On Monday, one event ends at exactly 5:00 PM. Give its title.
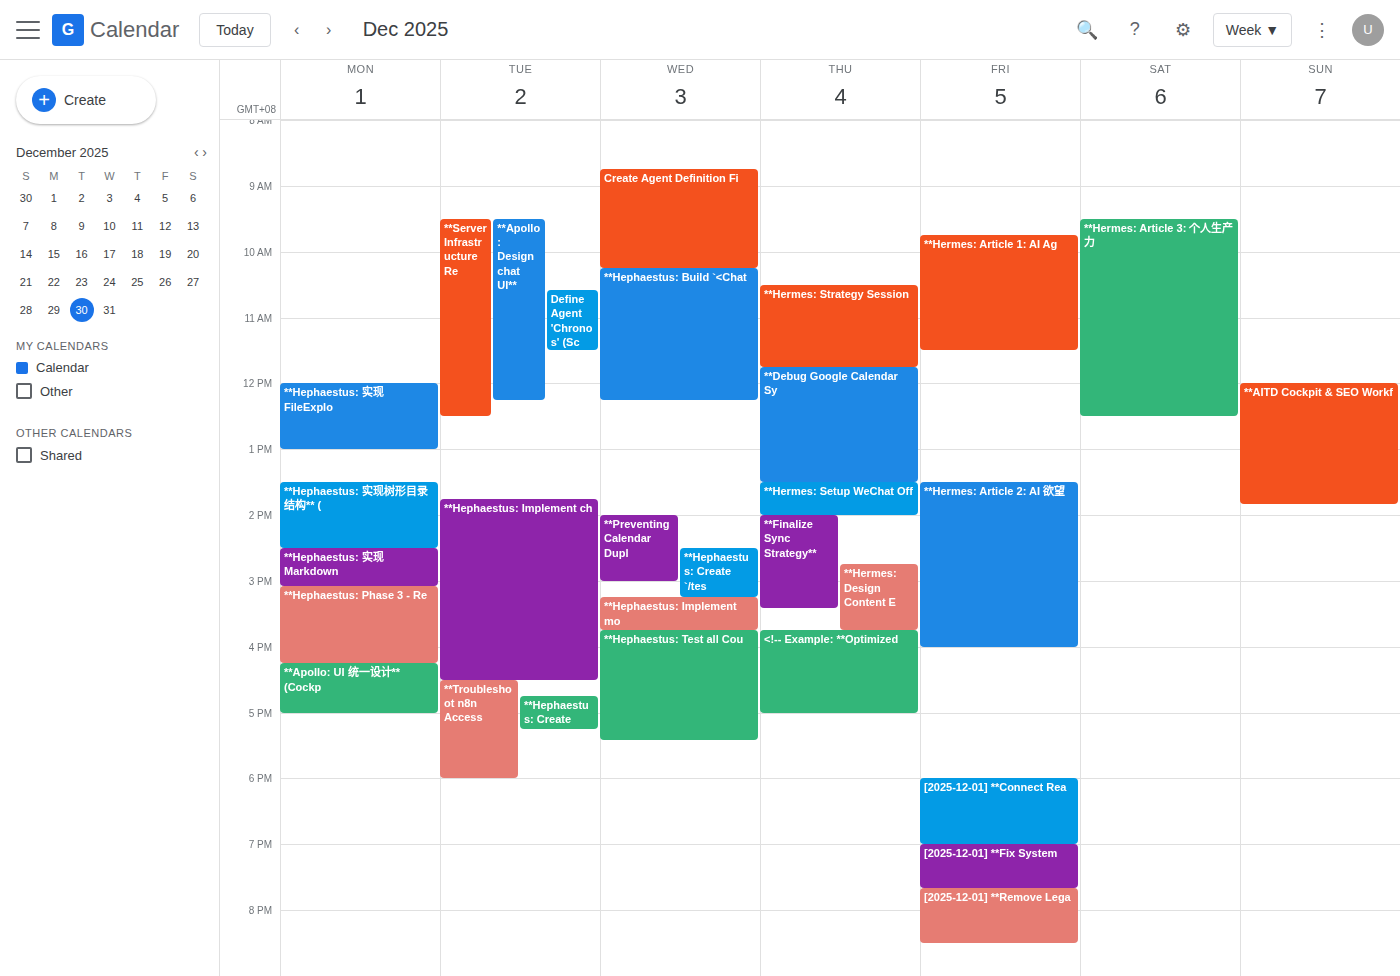
"**Apollo: UI 统一设计** (Cockp"